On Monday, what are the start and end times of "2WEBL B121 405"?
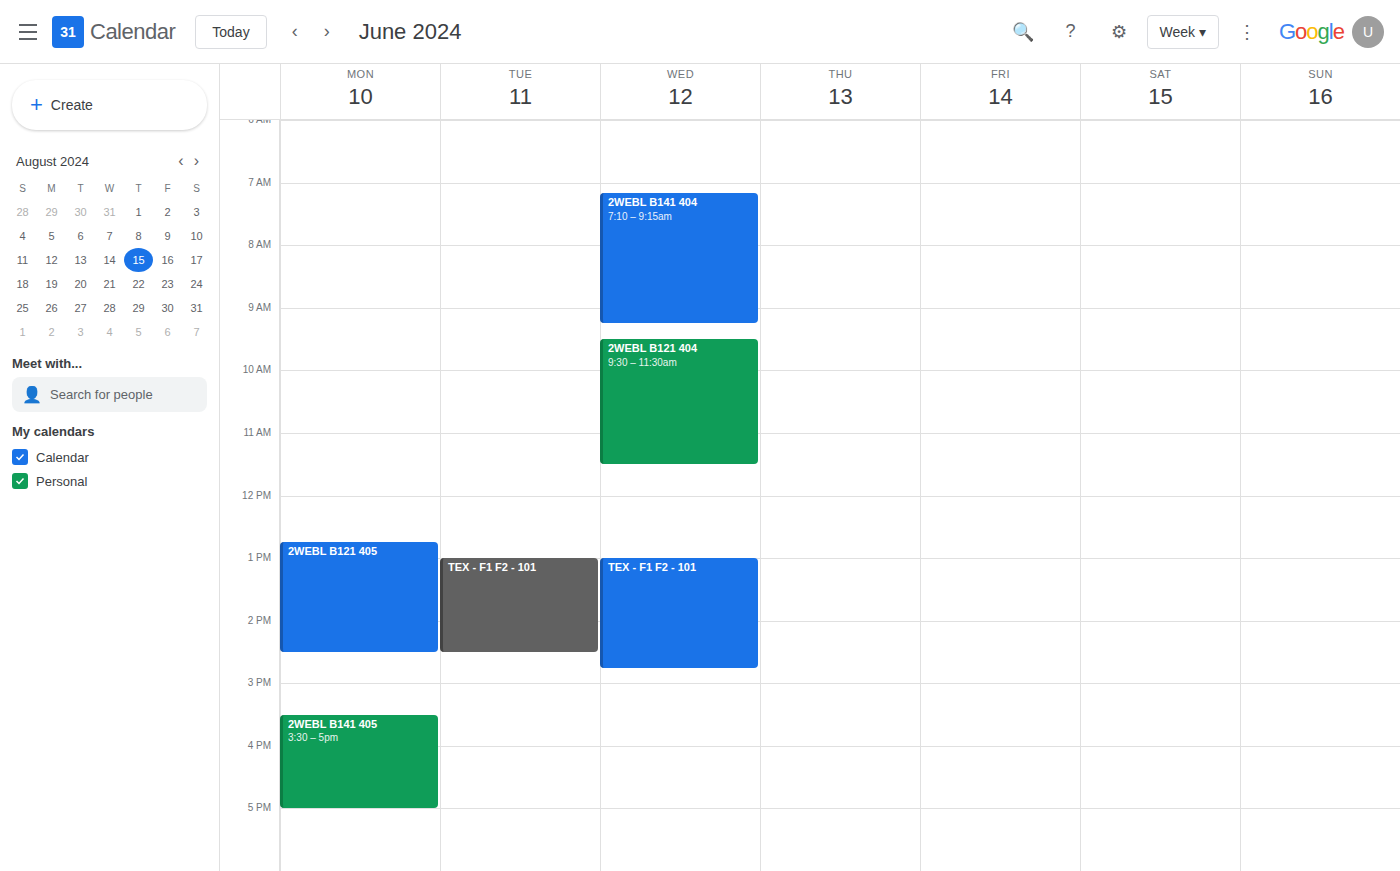
12:45 PM to 2:30 PM